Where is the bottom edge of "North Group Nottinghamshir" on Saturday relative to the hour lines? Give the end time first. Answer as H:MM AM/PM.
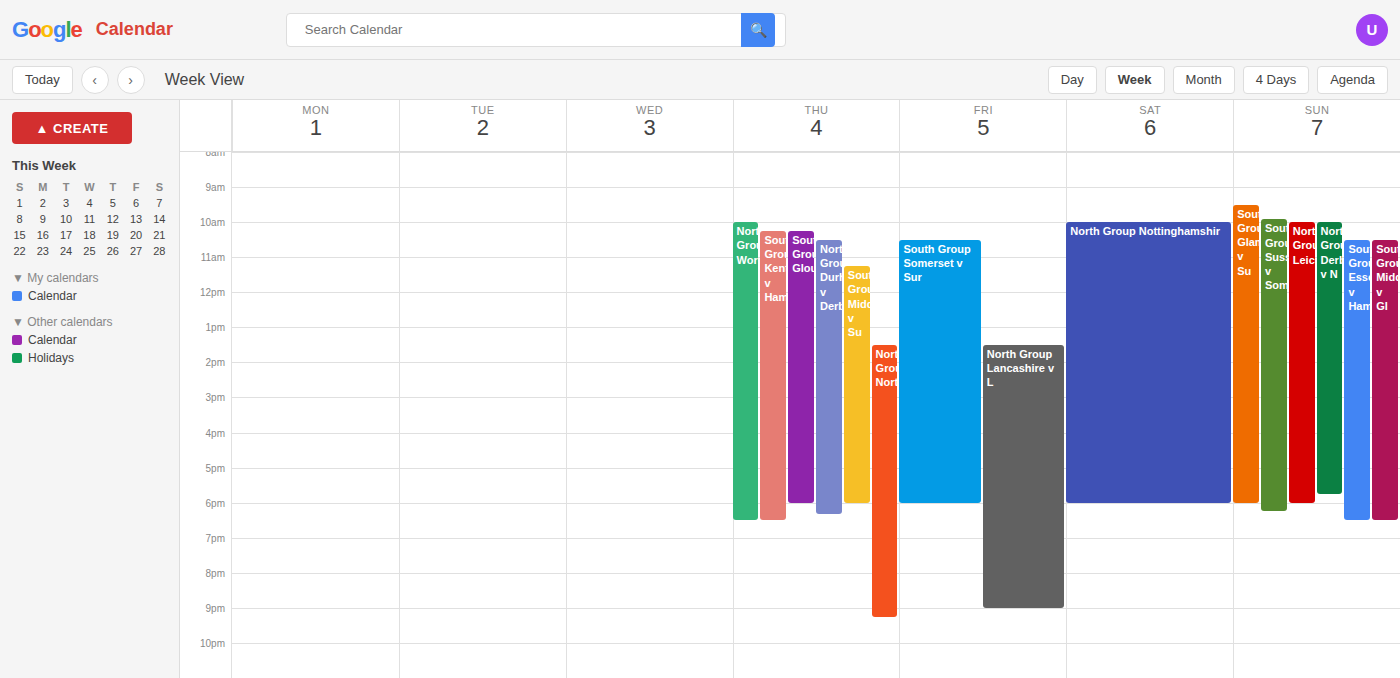
6:00 PM -- exactly on the 6 PM line.